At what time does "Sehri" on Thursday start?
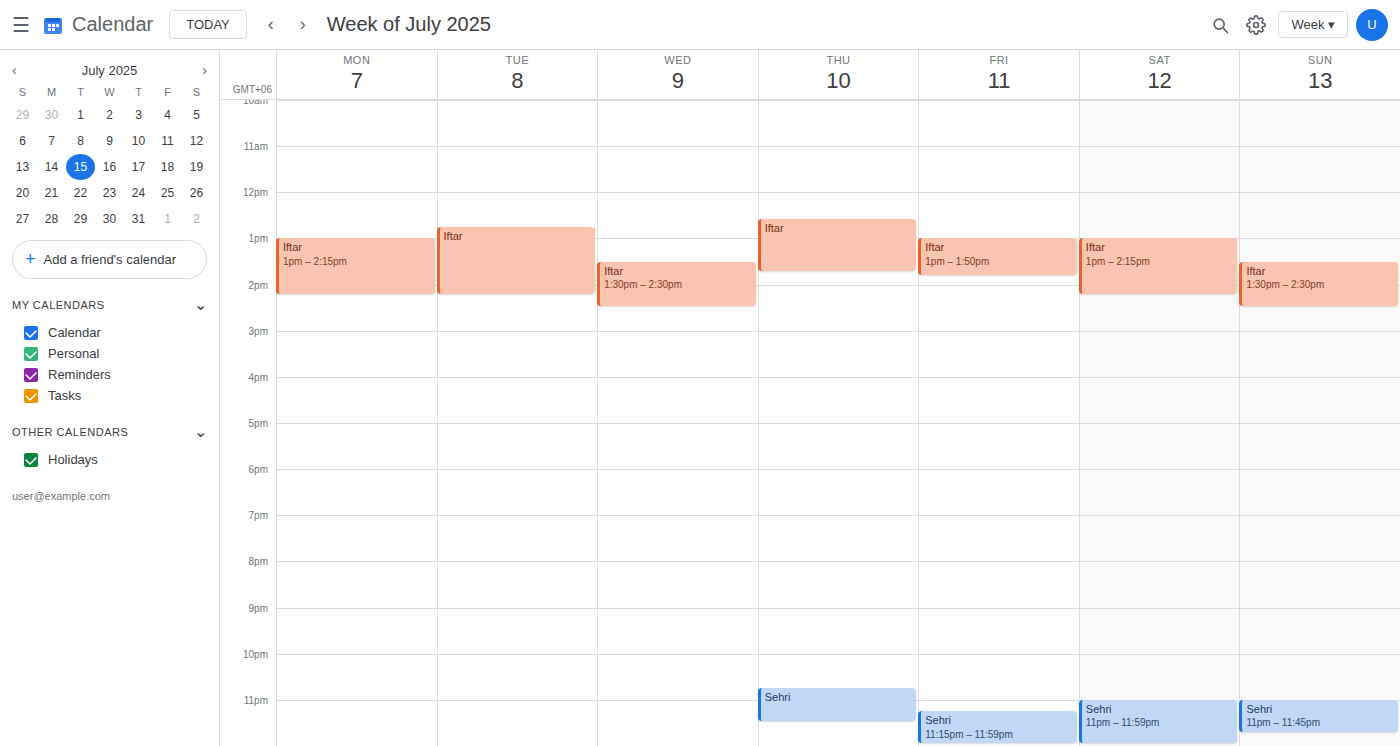
10:45 PM